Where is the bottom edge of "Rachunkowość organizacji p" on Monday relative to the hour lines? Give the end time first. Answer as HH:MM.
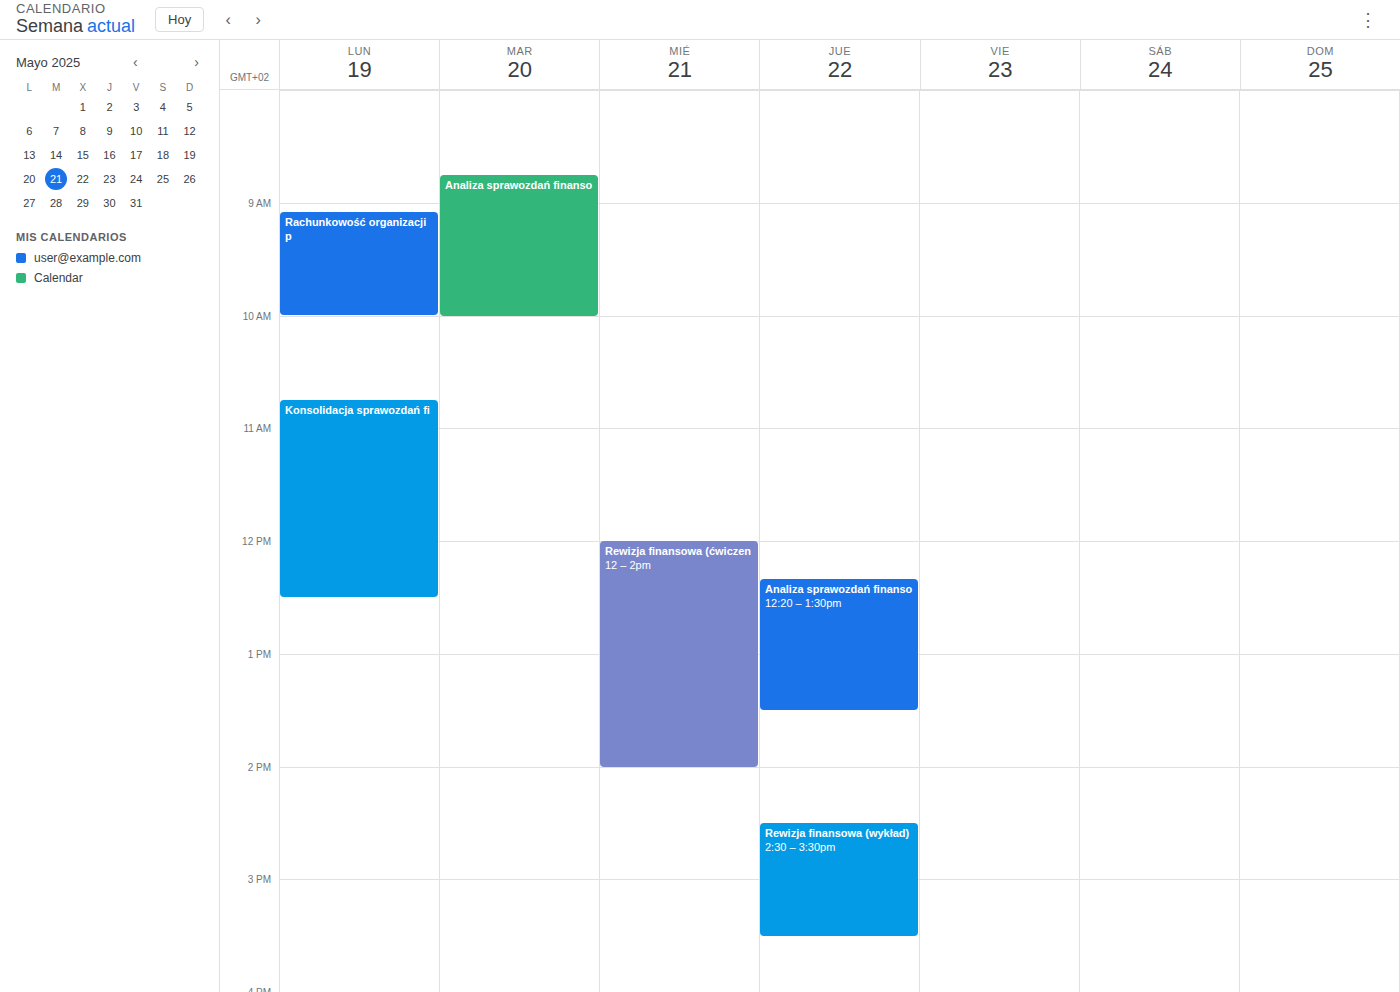
10:00 -- exactly on the 10:00 line.